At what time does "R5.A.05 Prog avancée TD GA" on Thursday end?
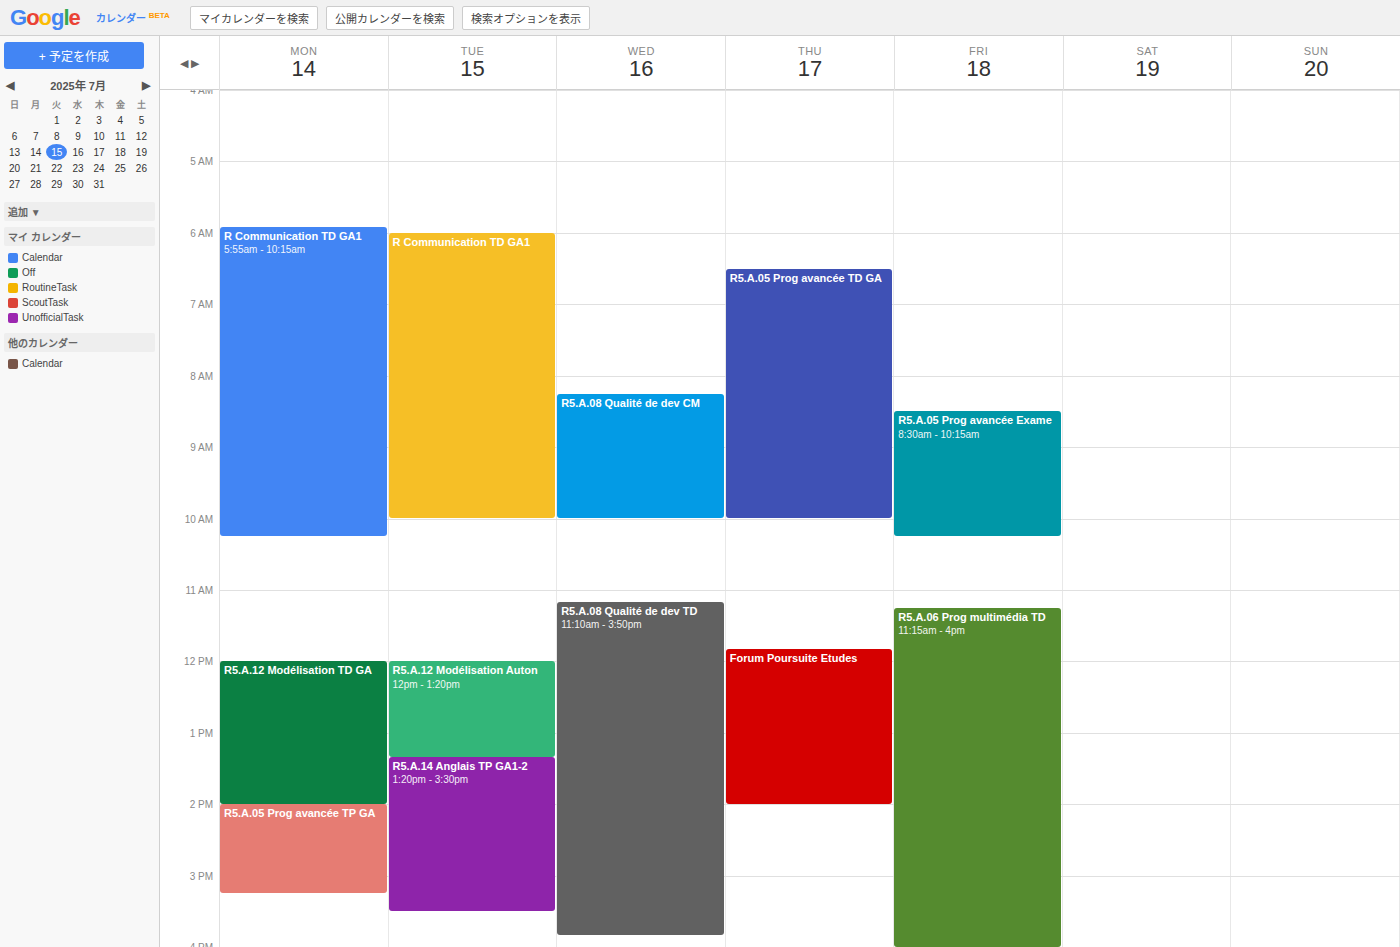
10:00 AM